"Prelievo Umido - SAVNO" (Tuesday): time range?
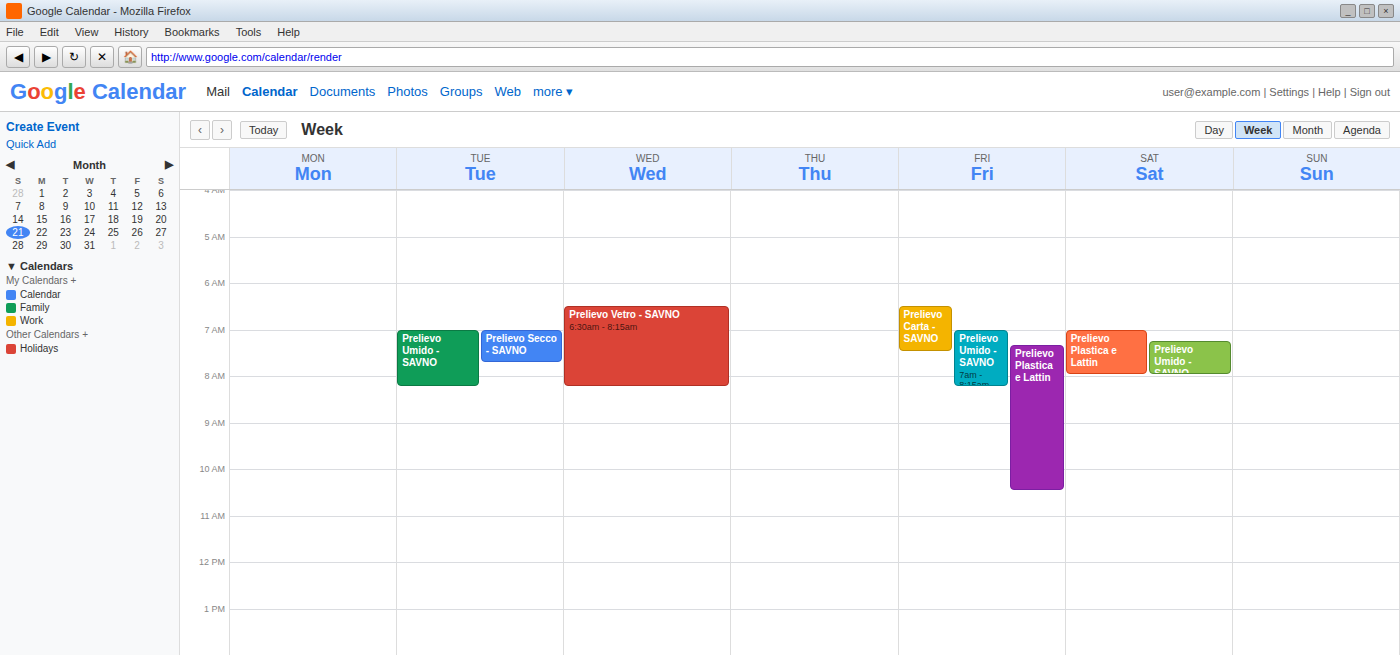
07:00 to 08:15